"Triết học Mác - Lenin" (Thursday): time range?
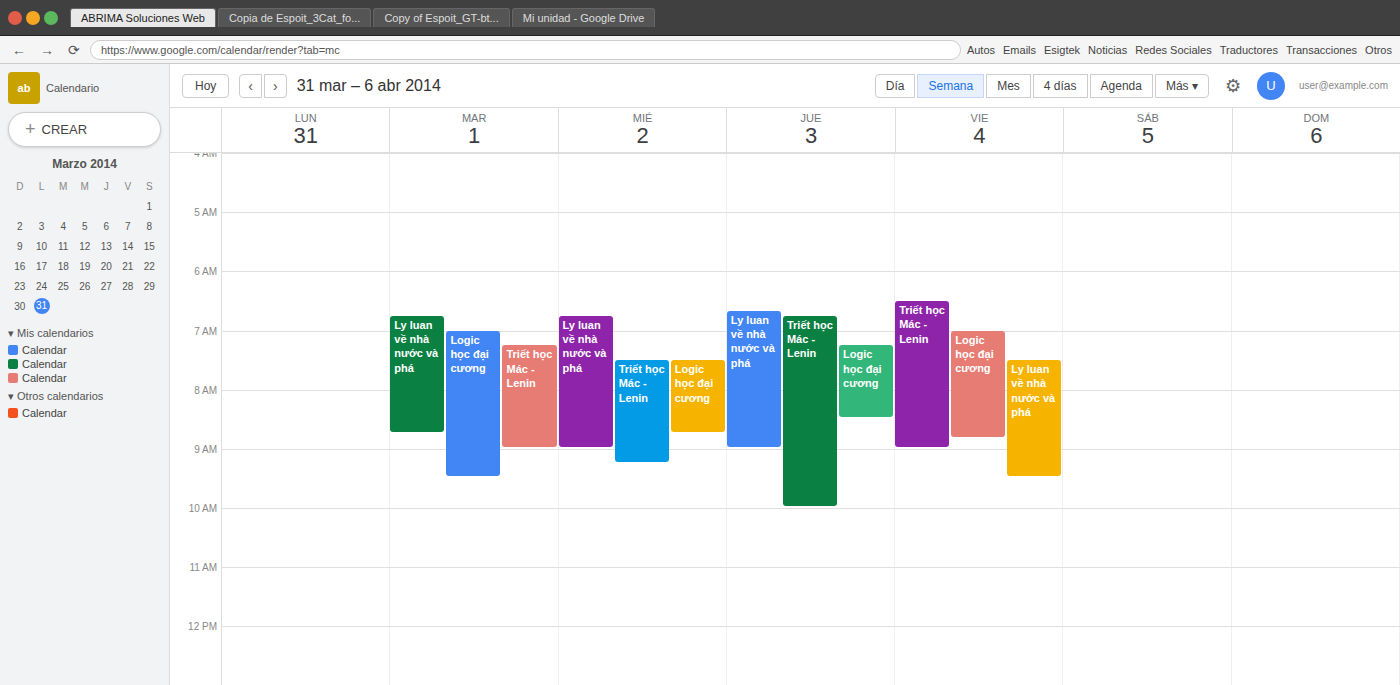
6:45 AM to 10:00 AM